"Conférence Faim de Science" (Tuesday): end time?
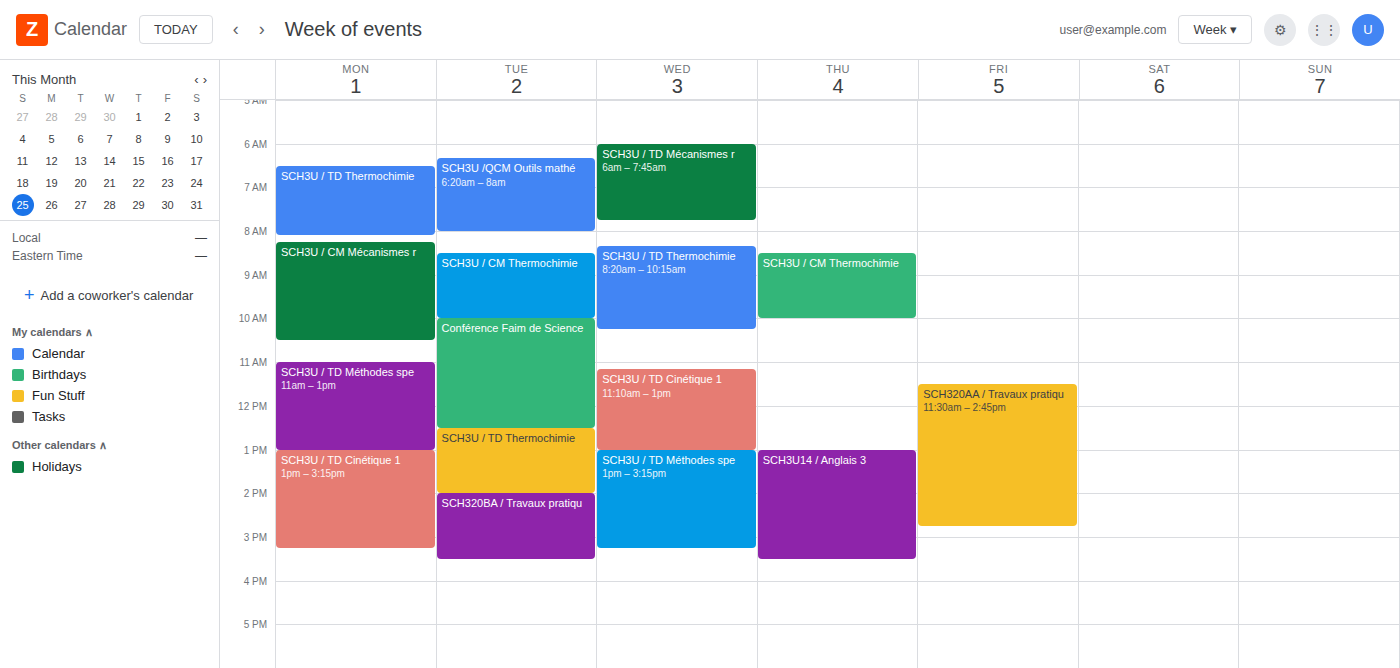
12:30